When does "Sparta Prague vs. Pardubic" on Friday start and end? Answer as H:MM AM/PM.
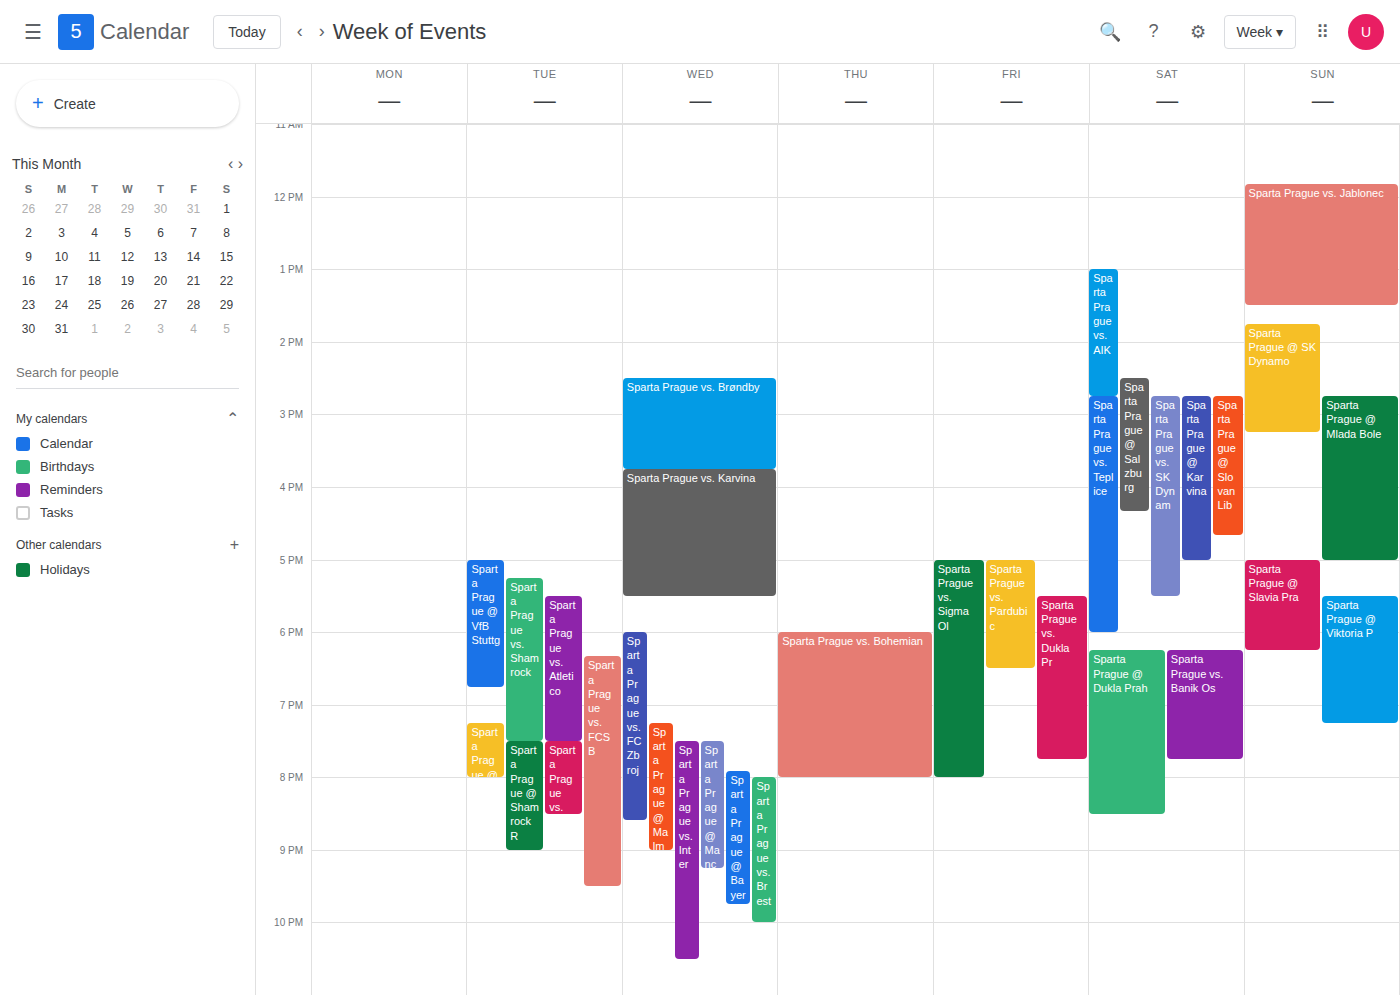
5:00 PM to 6:30 PM